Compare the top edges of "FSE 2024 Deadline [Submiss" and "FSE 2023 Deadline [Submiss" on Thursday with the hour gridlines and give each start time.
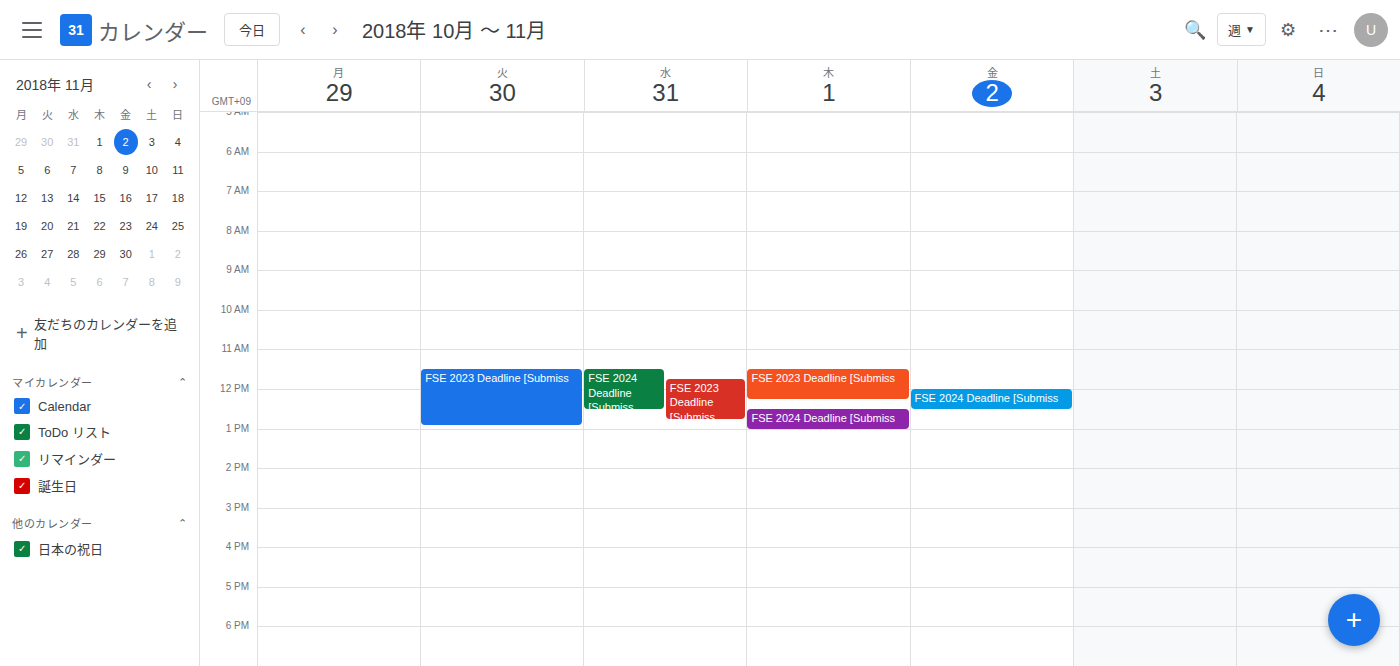
"FSE 2024 Deadline [Submiss": 12:30 PM, halfway between the 12 PM and 1 PM lines. "FSE 2023 Deadline [Submiss": 11:30 AM, halfway between the 11 AM and 12 PM lines.